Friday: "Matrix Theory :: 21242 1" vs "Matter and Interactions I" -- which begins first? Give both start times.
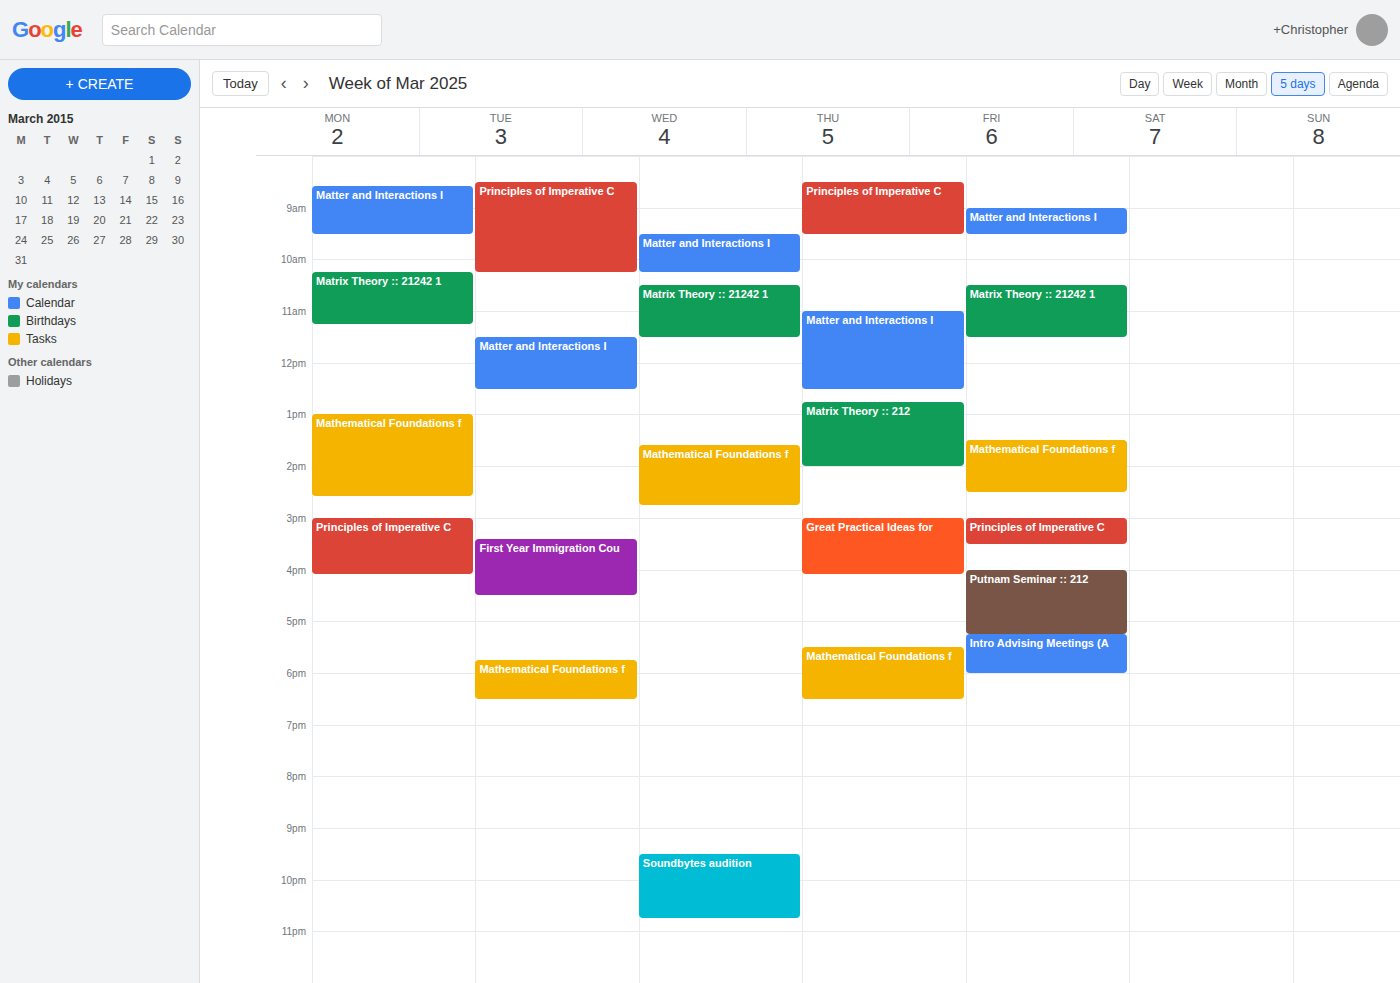
"Matter and Interactions I" 09:00; "Matrix Theory :: 21242 1" 10:30.